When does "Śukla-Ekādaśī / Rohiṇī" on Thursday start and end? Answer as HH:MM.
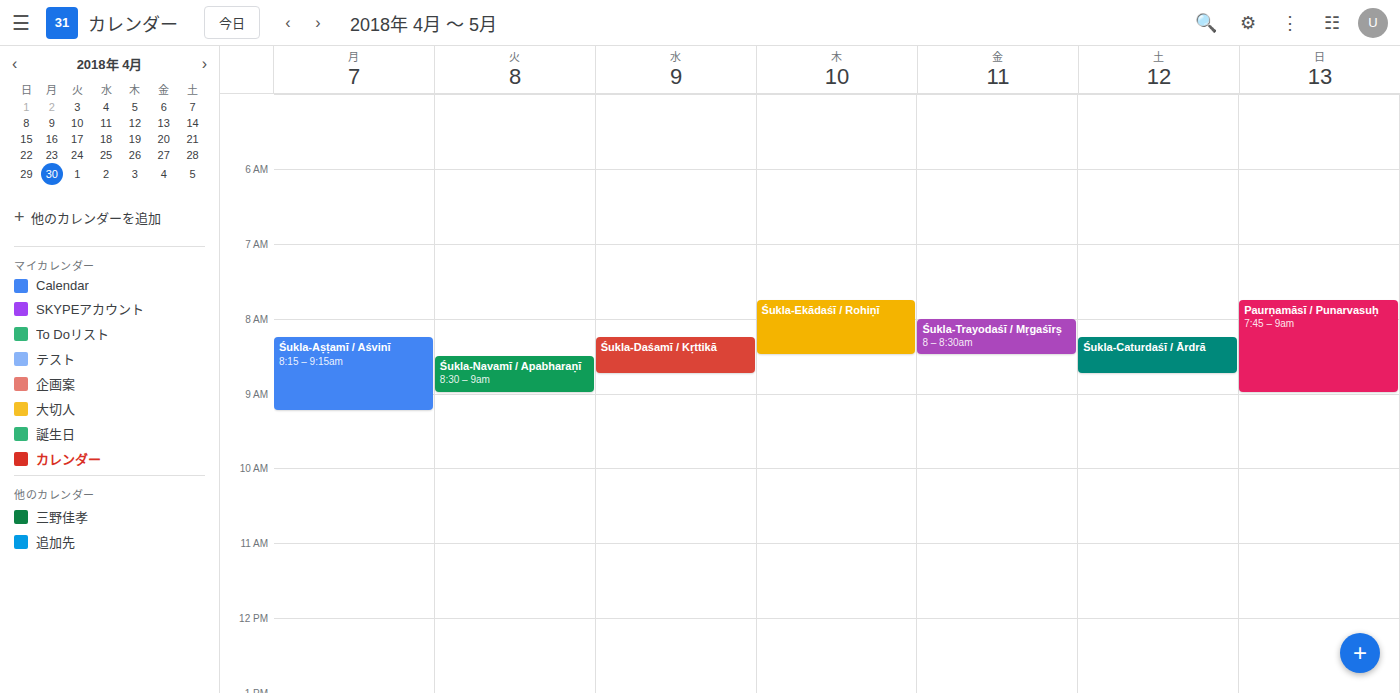
07:45 to 08:30